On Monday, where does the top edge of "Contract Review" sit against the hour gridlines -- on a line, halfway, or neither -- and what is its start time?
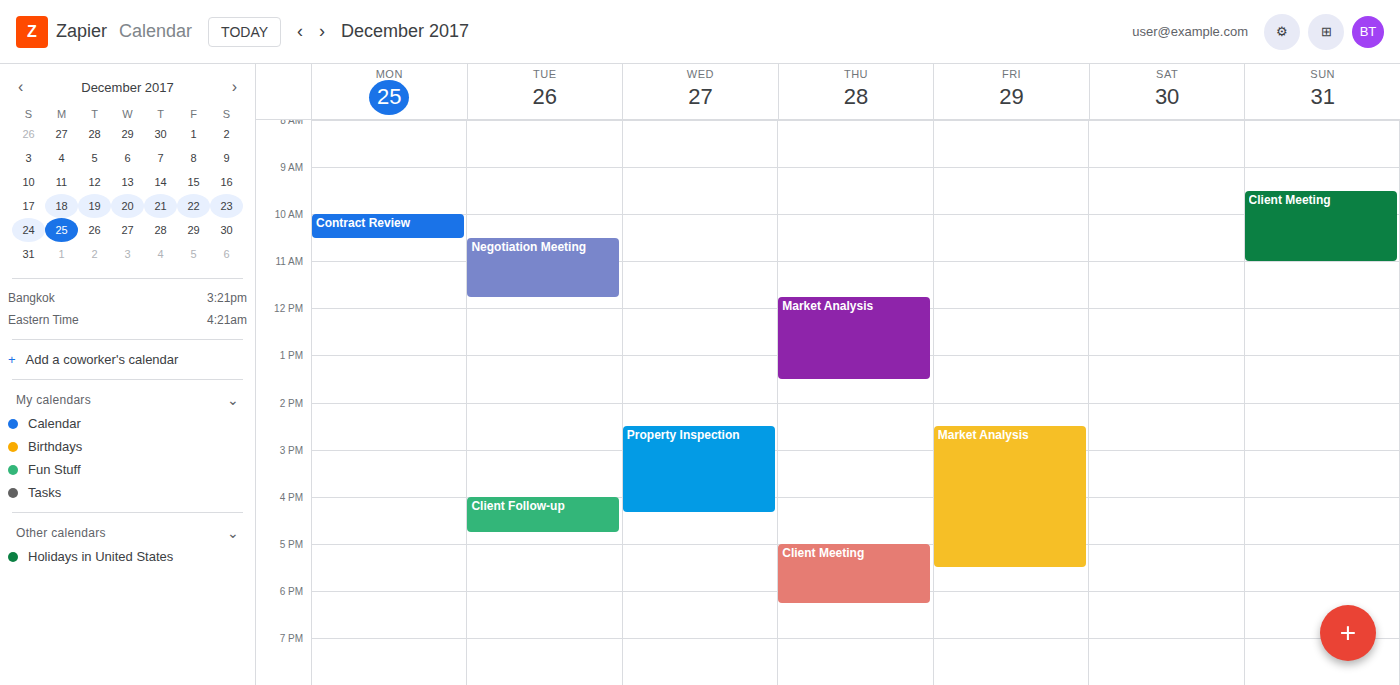
10:00 AM -- exactly on the 10 AM line.